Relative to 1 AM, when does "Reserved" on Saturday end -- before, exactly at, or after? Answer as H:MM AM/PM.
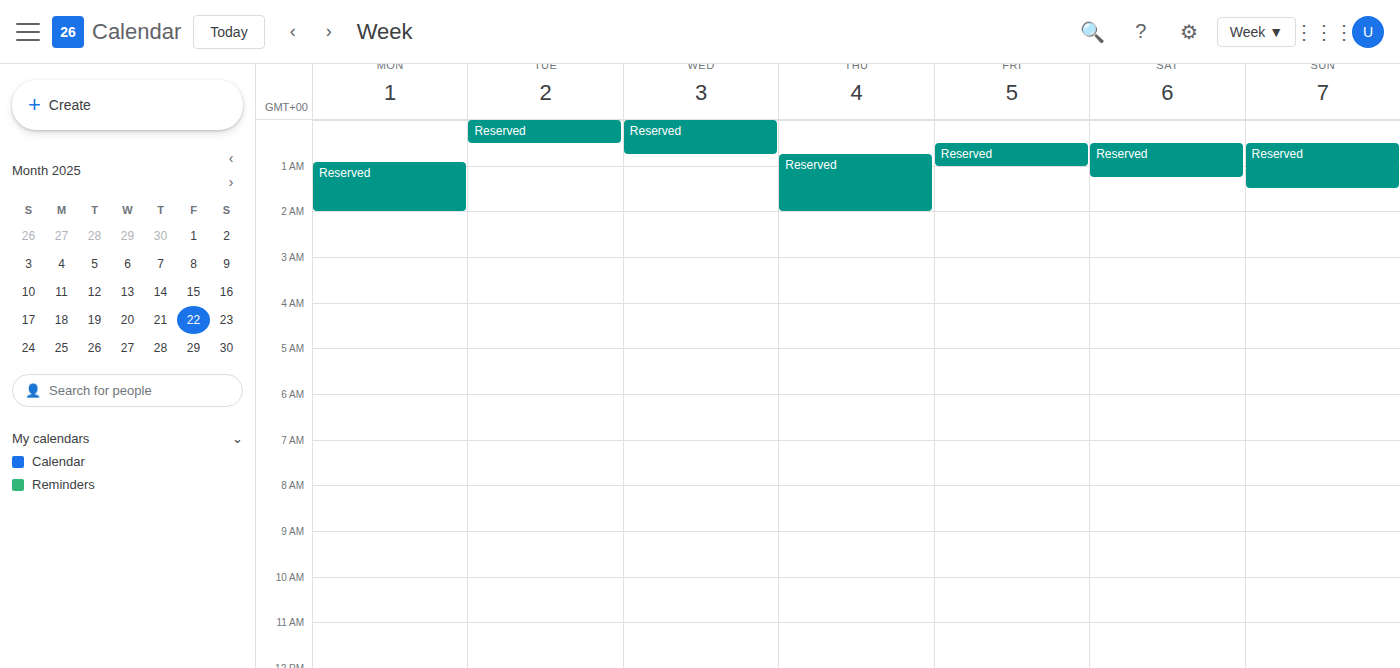
1:15 AM -- after 1 AM, 15 minutes below the 1 AM line.